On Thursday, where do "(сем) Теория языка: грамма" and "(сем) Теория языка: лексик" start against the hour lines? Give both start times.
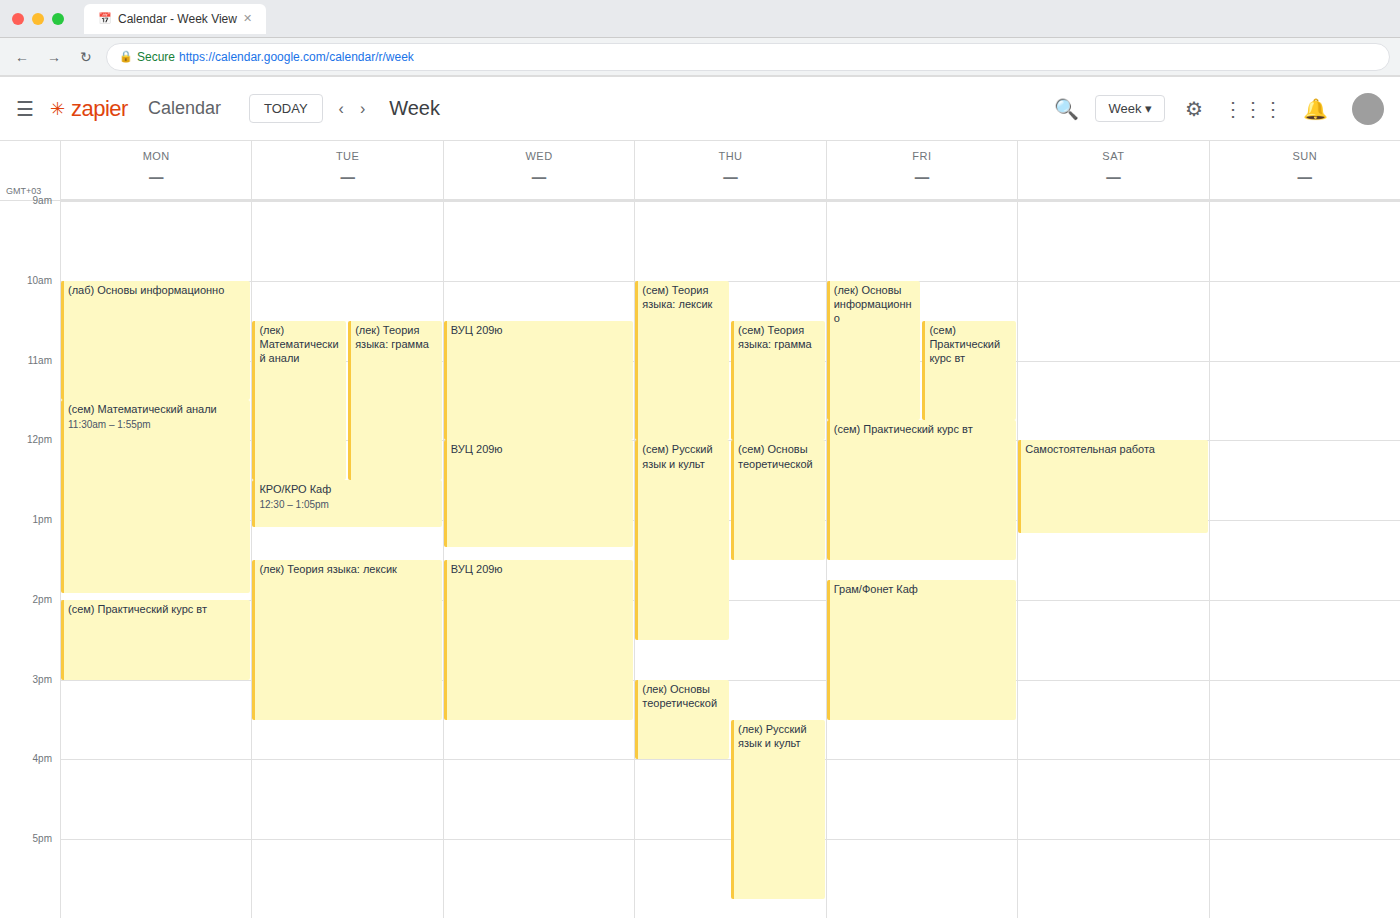
"(сем) Теория языка: грамма": 10:30 AM, halfway between the 10 AM and 11 AM lines. "(сем) Теория языка: лексик": 10:00 AM, exactly on the 10 AM line.